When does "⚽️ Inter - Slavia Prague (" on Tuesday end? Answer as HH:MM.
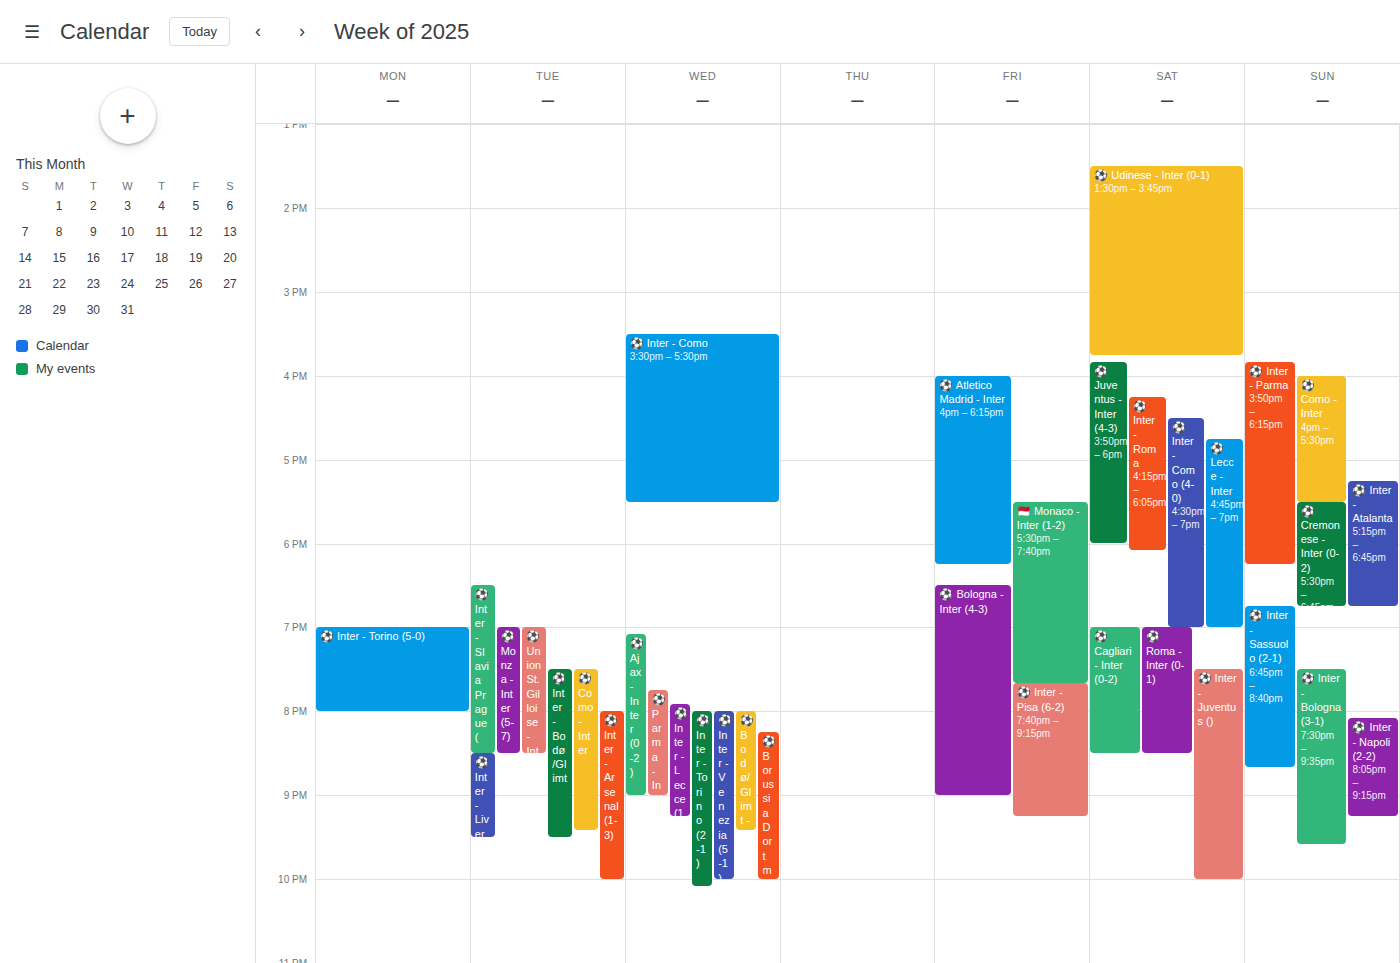
20:30